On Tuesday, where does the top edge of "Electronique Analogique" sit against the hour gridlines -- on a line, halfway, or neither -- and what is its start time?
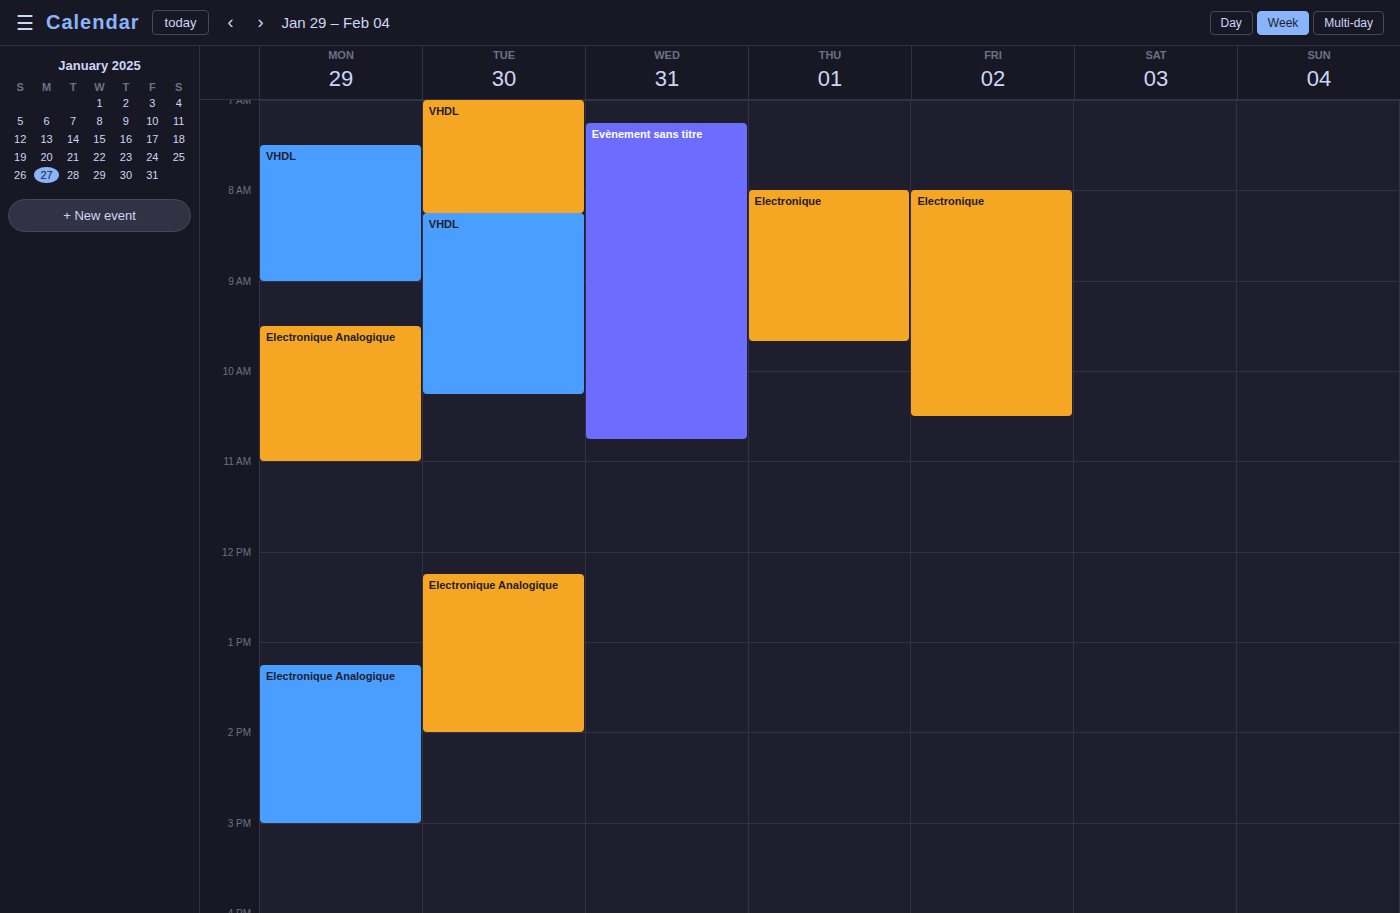
12:15 PM -- neither: a quarter of the way from the 12 PM line to the 1 PM line.